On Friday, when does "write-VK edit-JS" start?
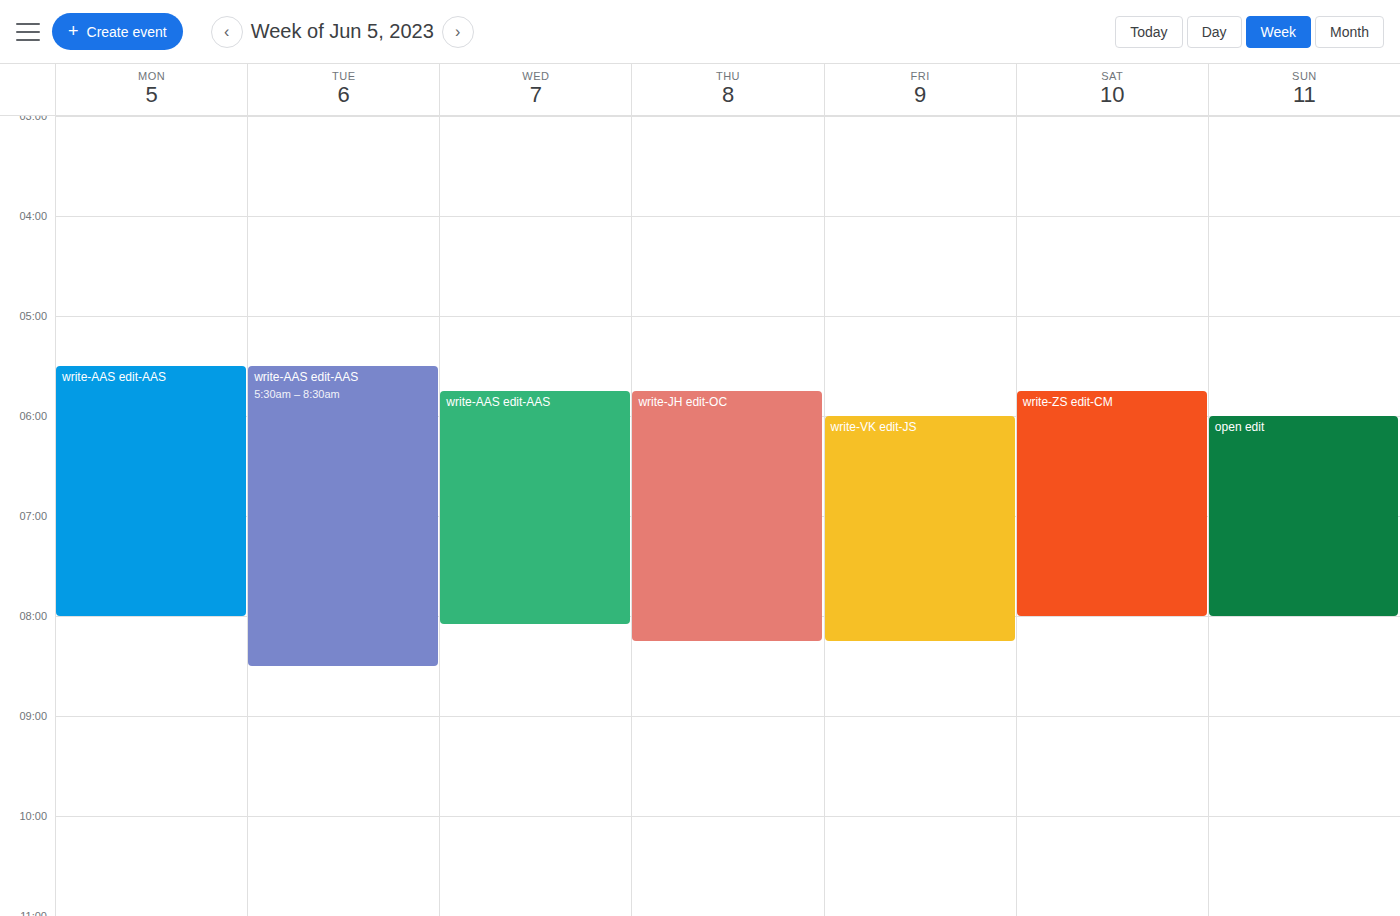
6:00 AM